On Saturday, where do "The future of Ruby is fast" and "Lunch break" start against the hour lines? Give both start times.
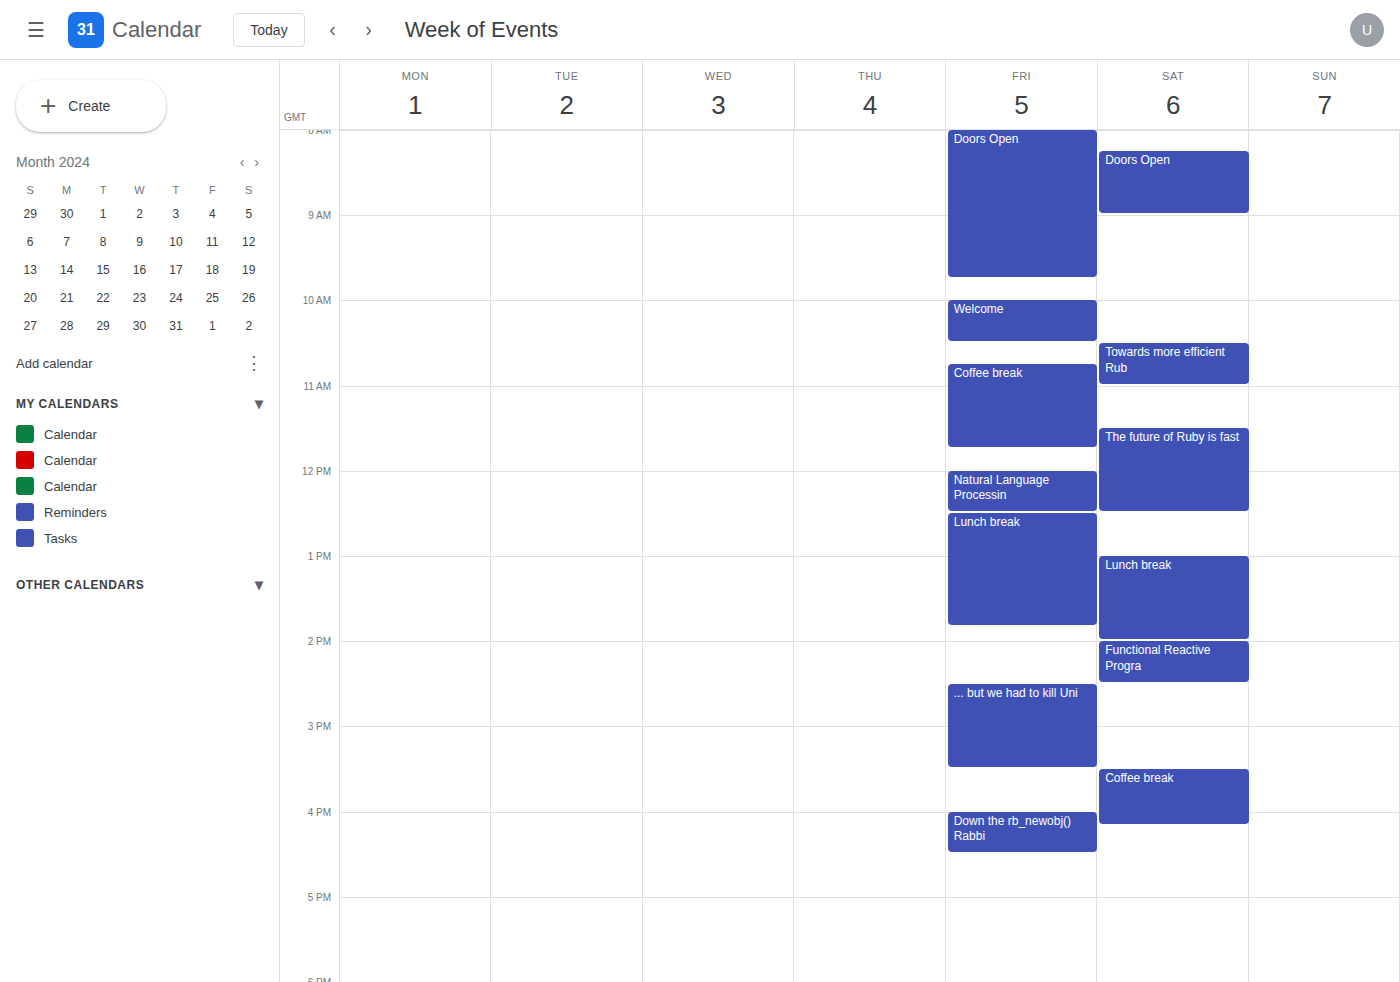
"The future of Ruby is fast": 11:30, halfway between the 11:00 and 12:00 lines. "Lunch break": 13:00, exactly on the 13:00 line.